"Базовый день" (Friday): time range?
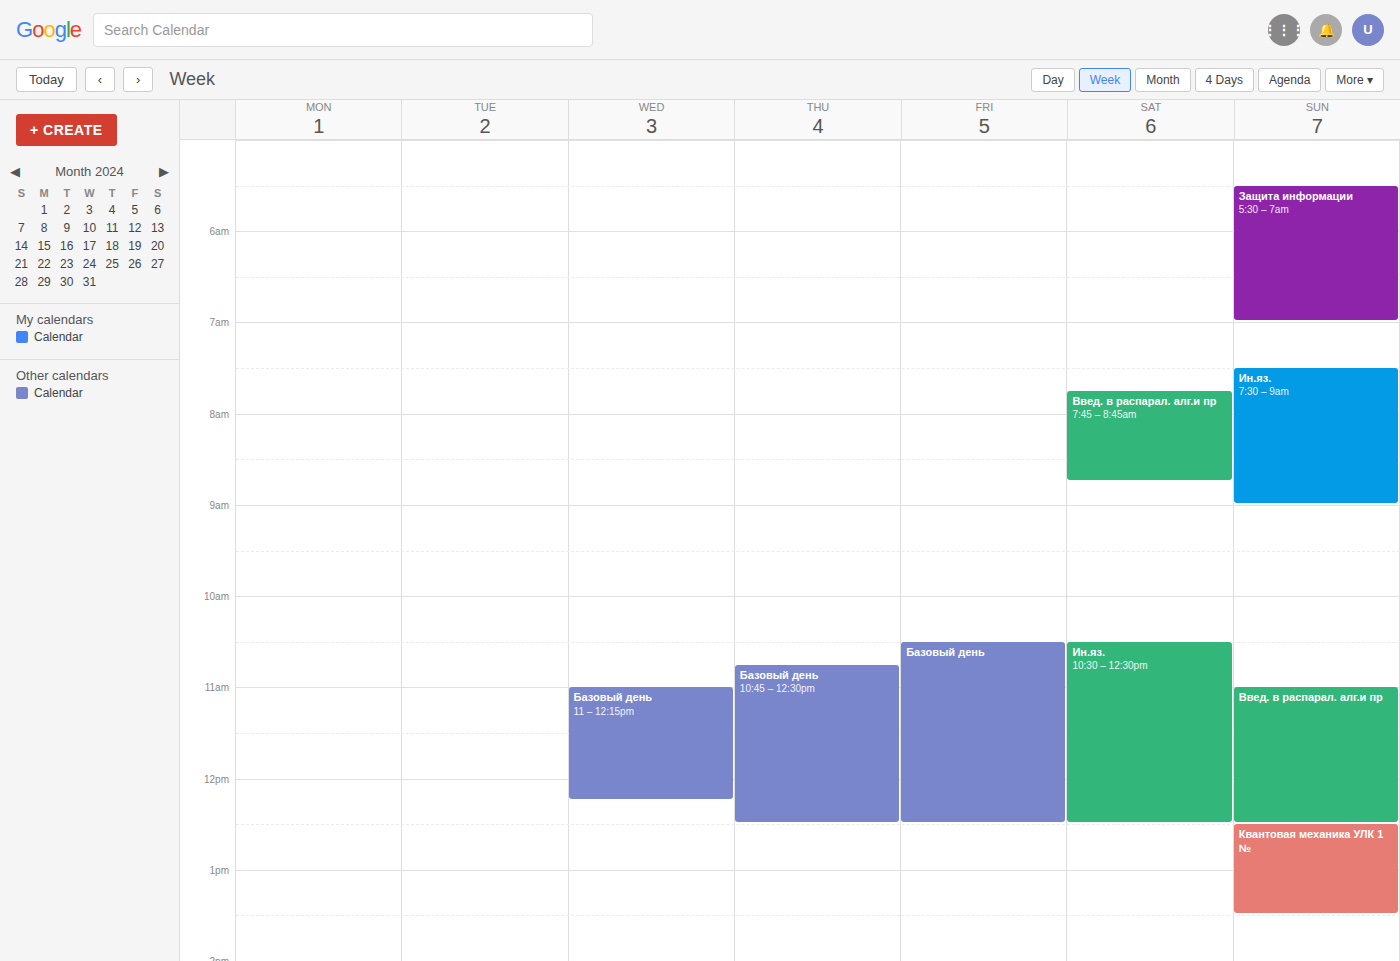
10:30 AM to 12:30 PM